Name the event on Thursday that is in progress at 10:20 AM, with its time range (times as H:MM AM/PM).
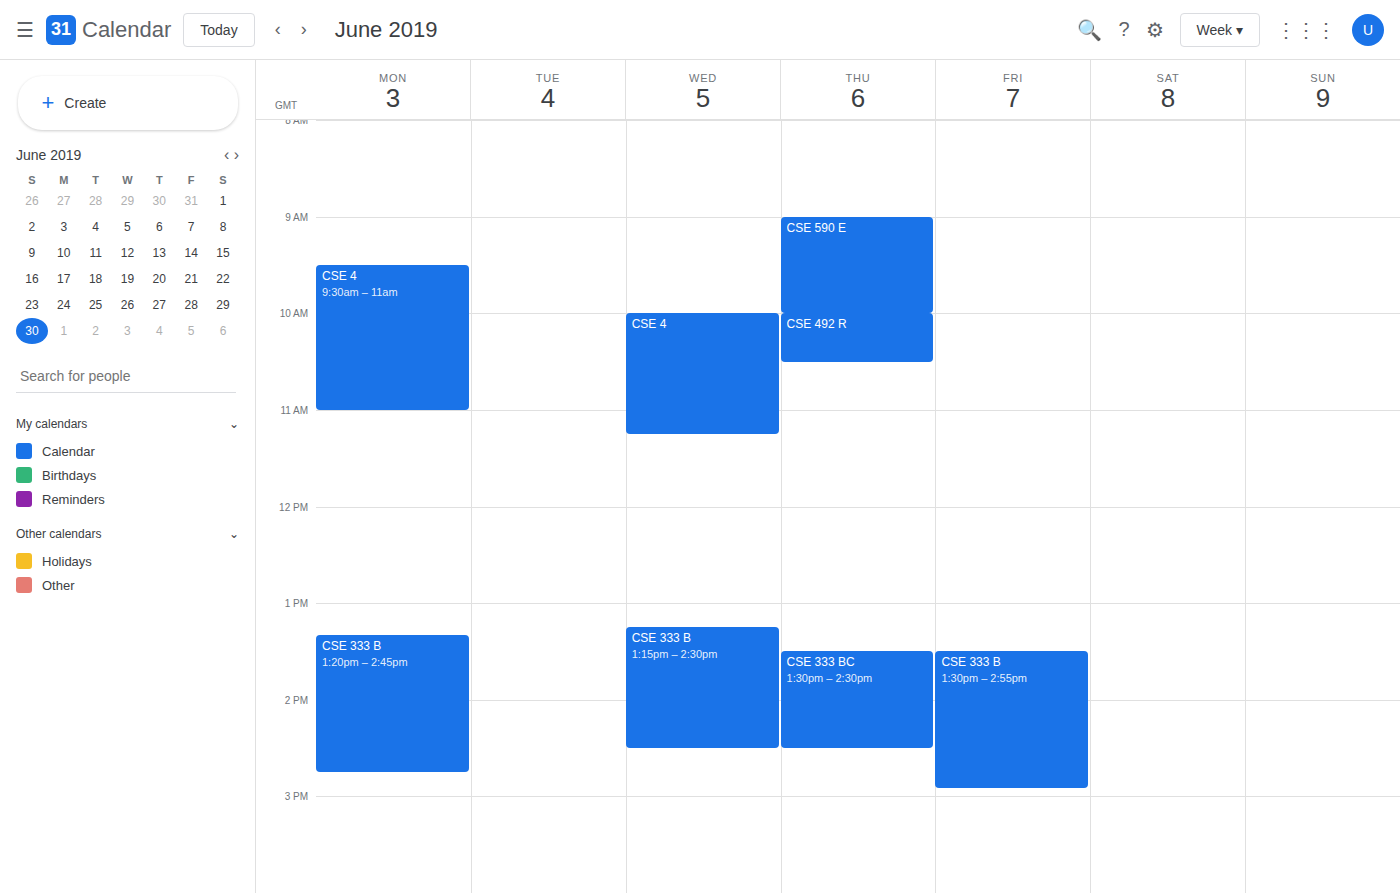
"CSE 492 R", 10:00 AM to 10:30 AM